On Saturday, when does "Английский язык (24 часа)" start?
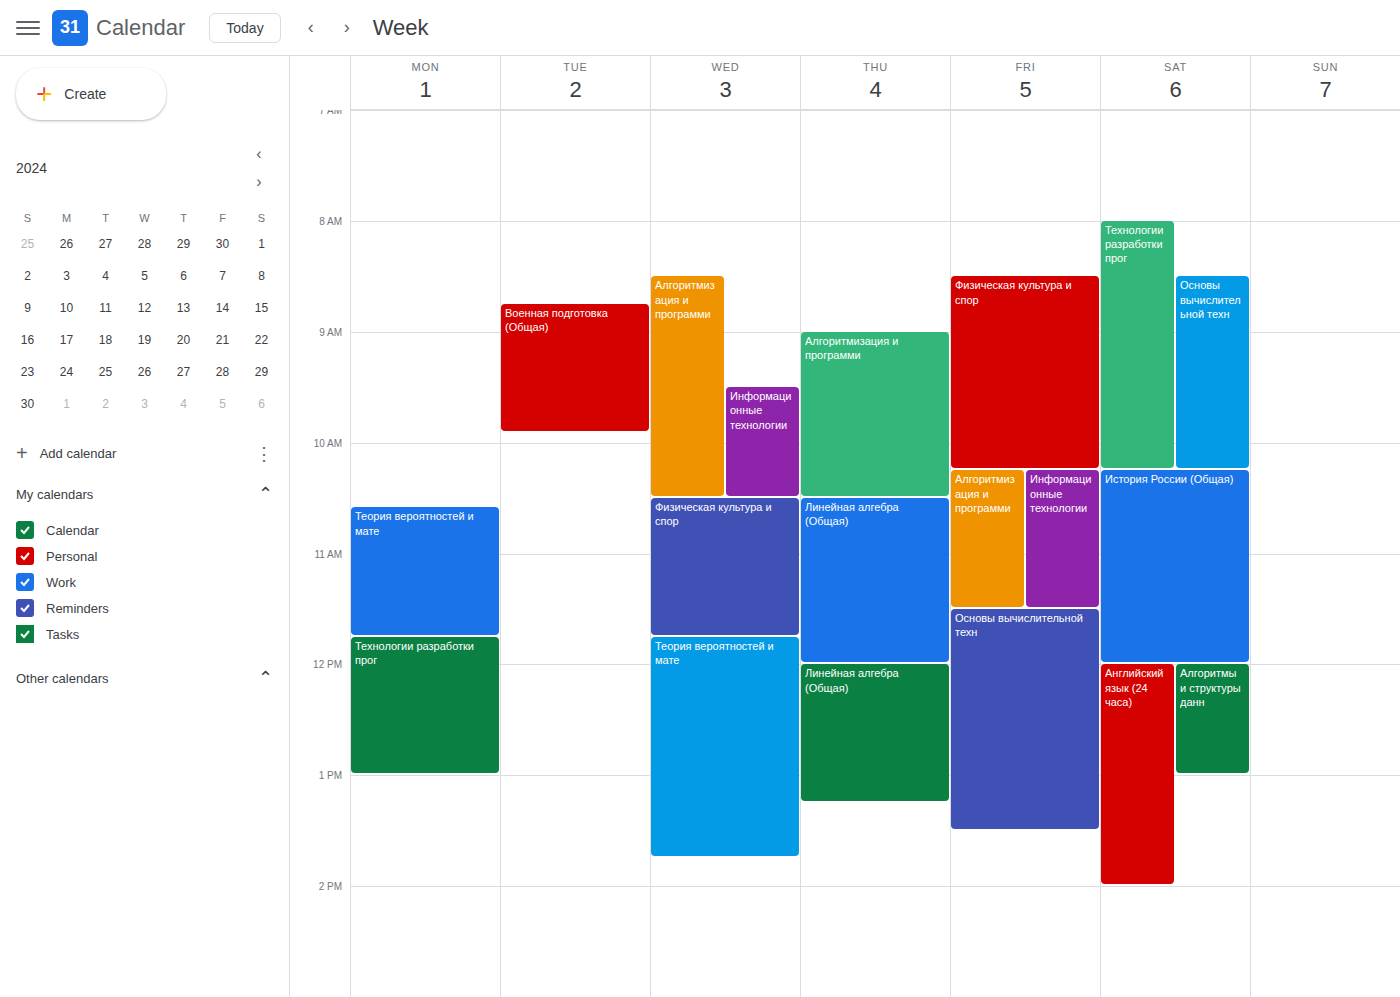
12:00